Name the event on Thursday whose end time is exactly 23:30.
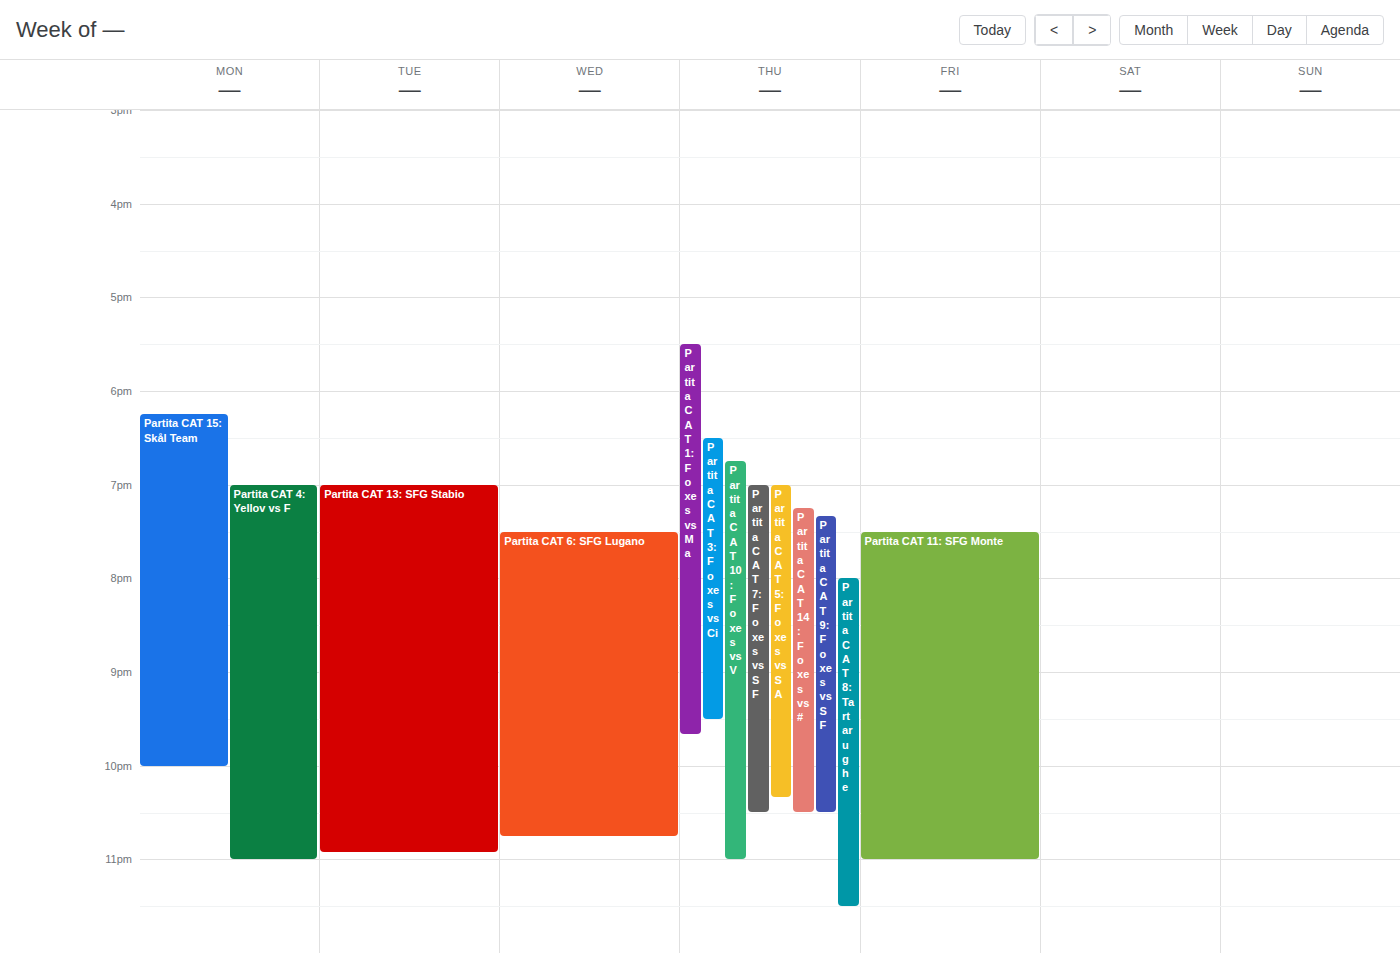
"Partita CAT 8: Tartarughe"